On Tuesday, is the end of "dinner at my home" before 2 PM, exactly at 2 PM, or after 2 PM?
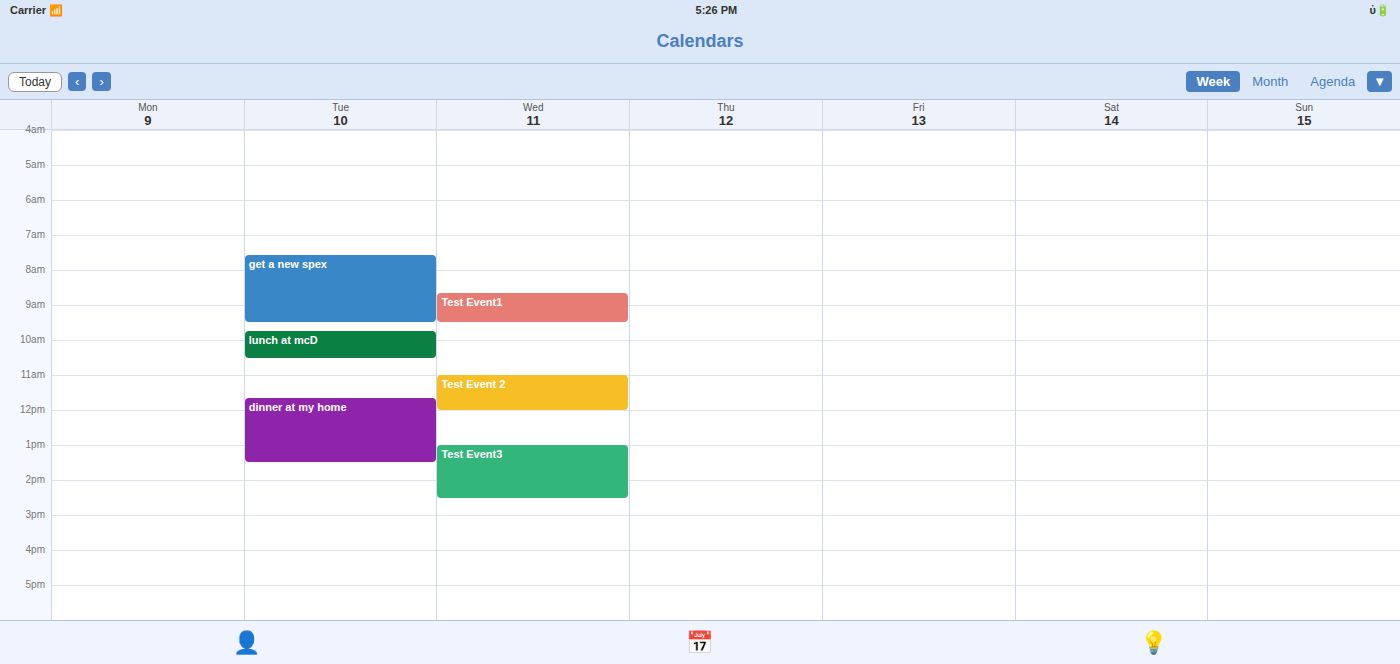
1:30 PM -- before 2 PM, 30 minutes above the 2 PM line.